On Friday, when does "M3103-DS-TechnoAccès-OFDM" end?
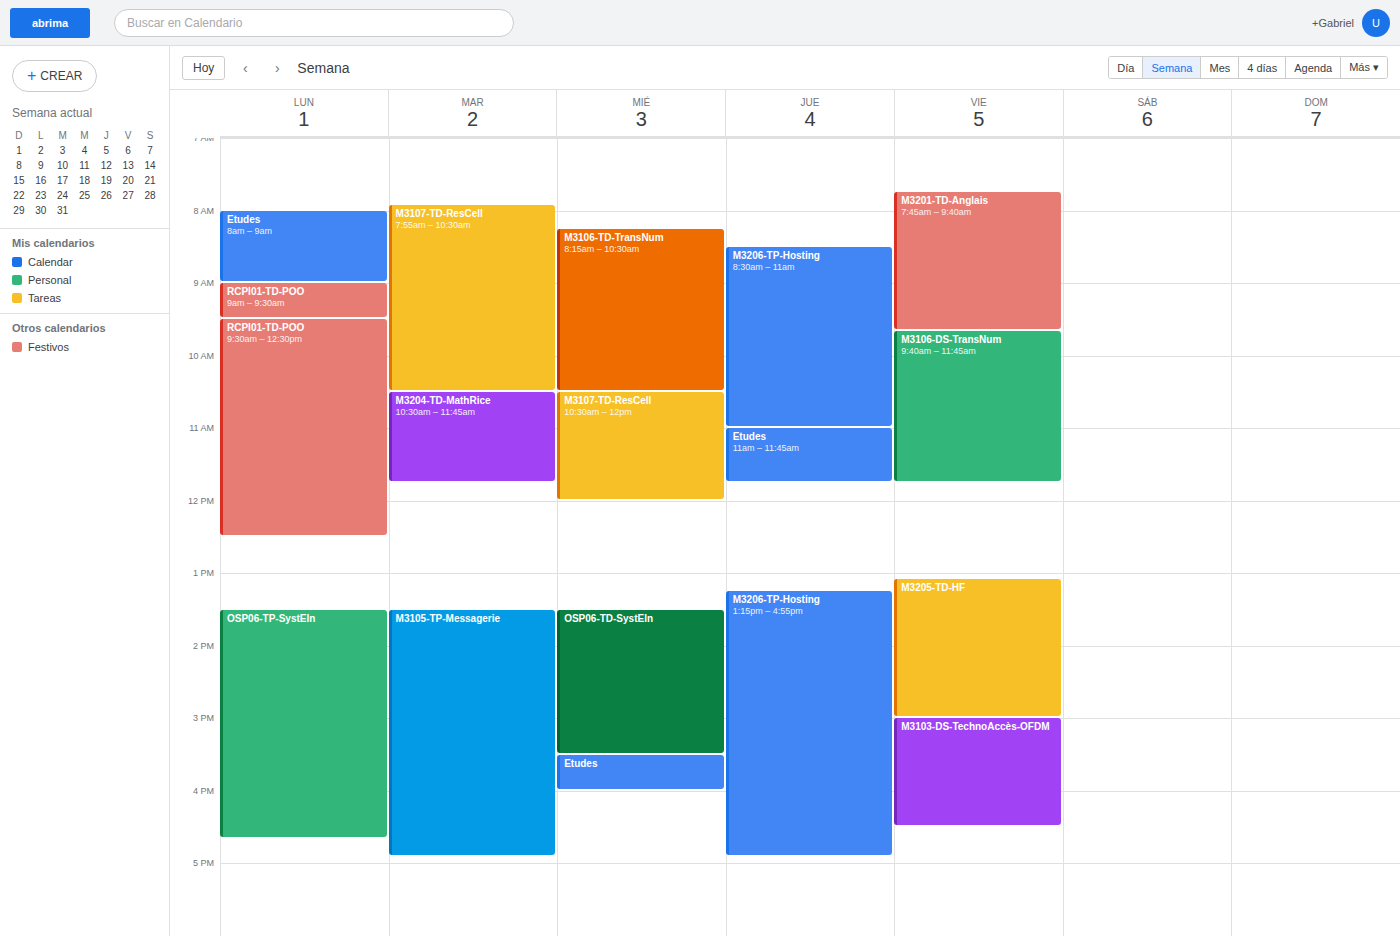
4:30 PM